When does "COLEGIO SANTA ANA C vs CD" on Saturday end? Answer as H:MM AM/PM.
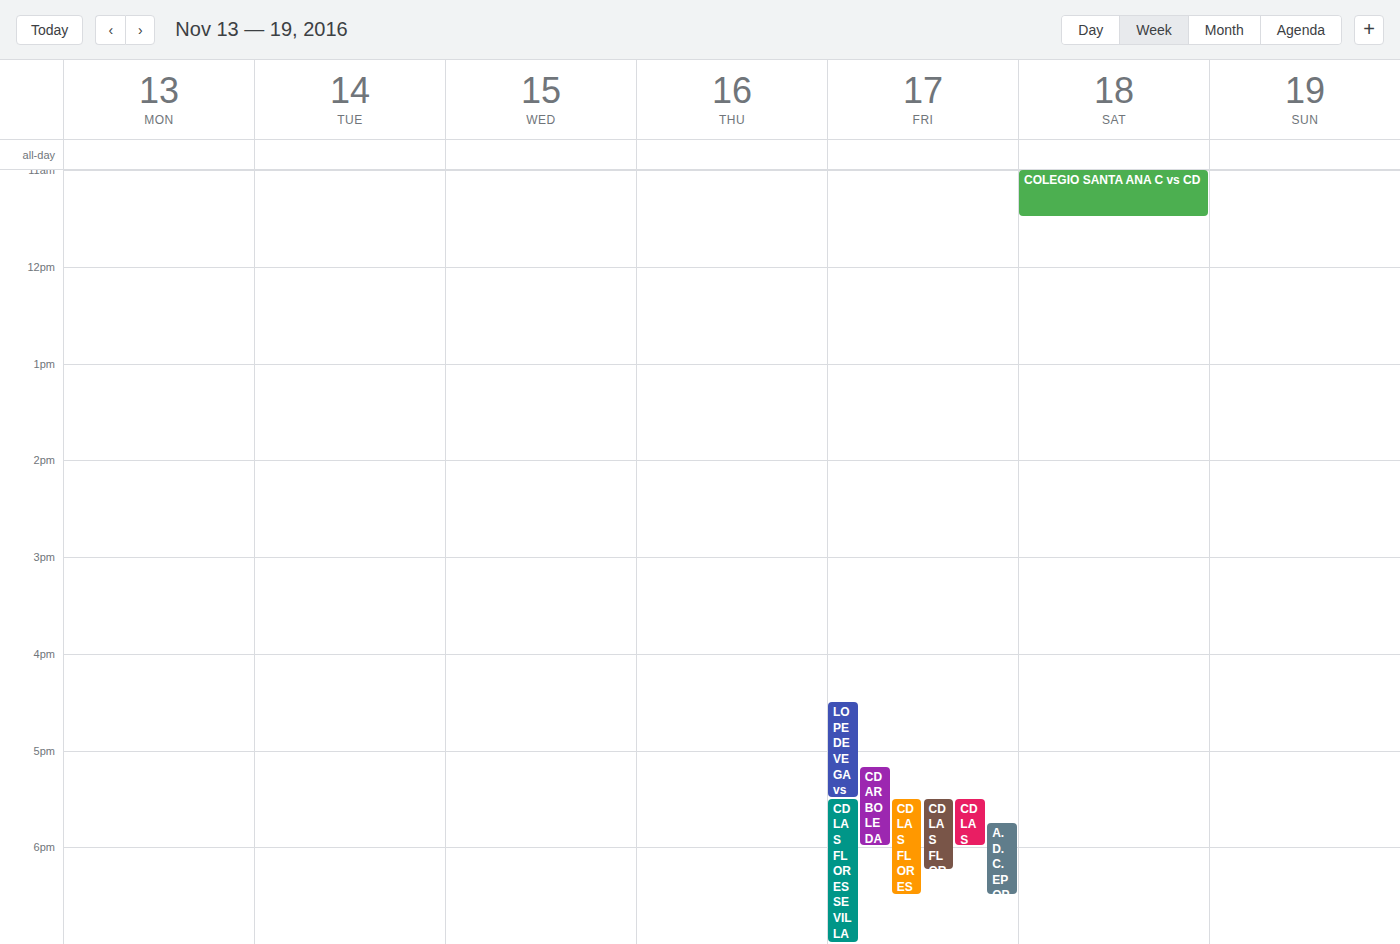
11:30 AM